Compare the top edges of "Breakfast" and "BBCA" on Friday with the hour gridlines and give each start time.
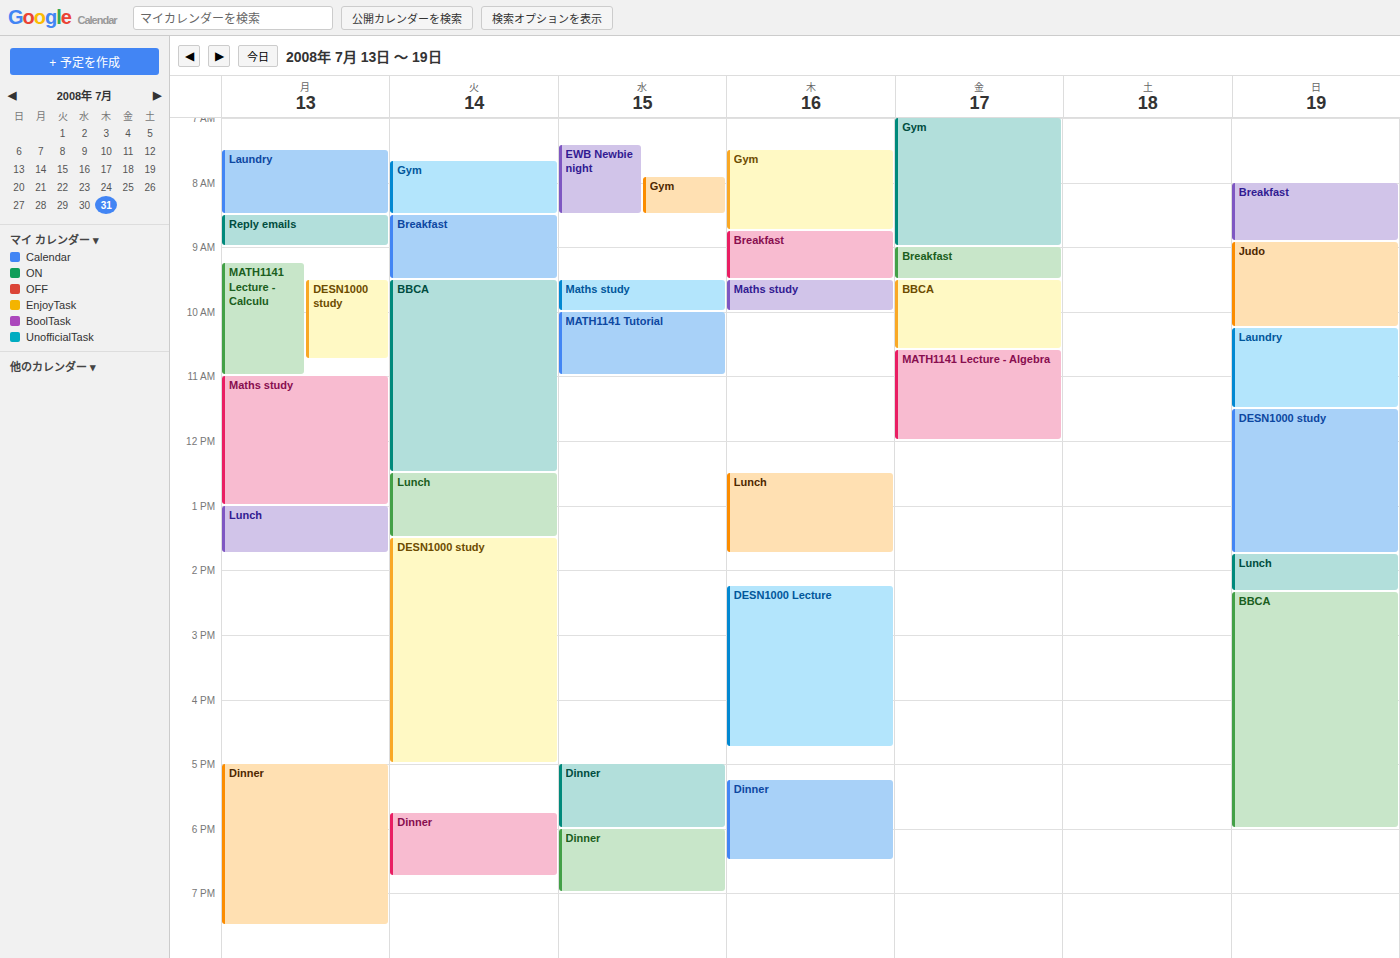
"Breakfast": 9:00 AM, exactly on the 9 AM line. "BBCA": 9:30 AM, halfway between the 9 AM and 10 AM lines.